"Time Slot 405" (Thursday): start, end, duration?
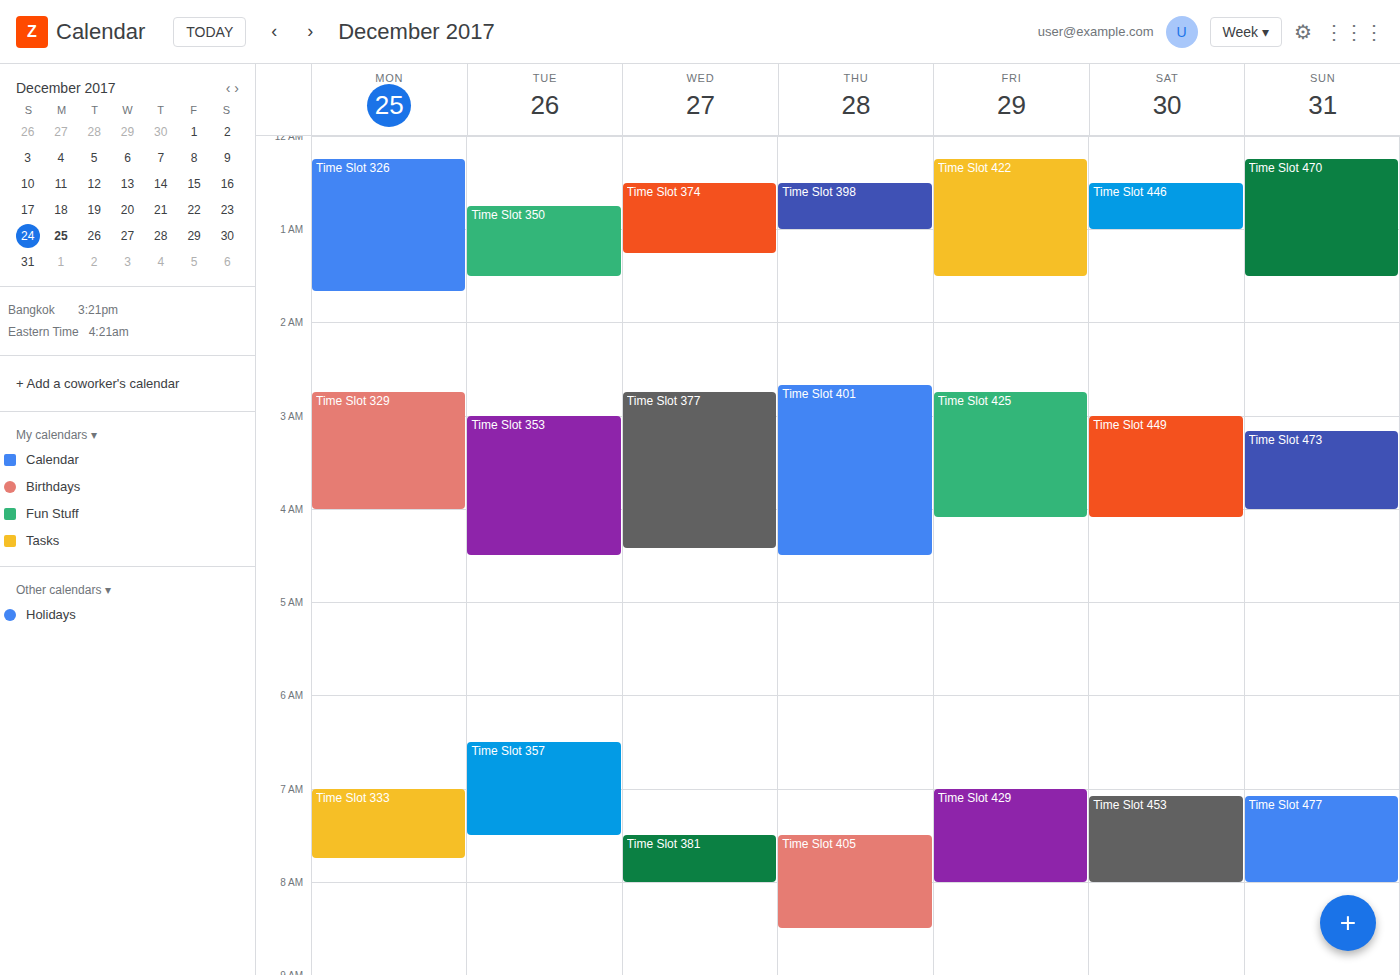
7:30 AM to 8:30 AM, 1 hour